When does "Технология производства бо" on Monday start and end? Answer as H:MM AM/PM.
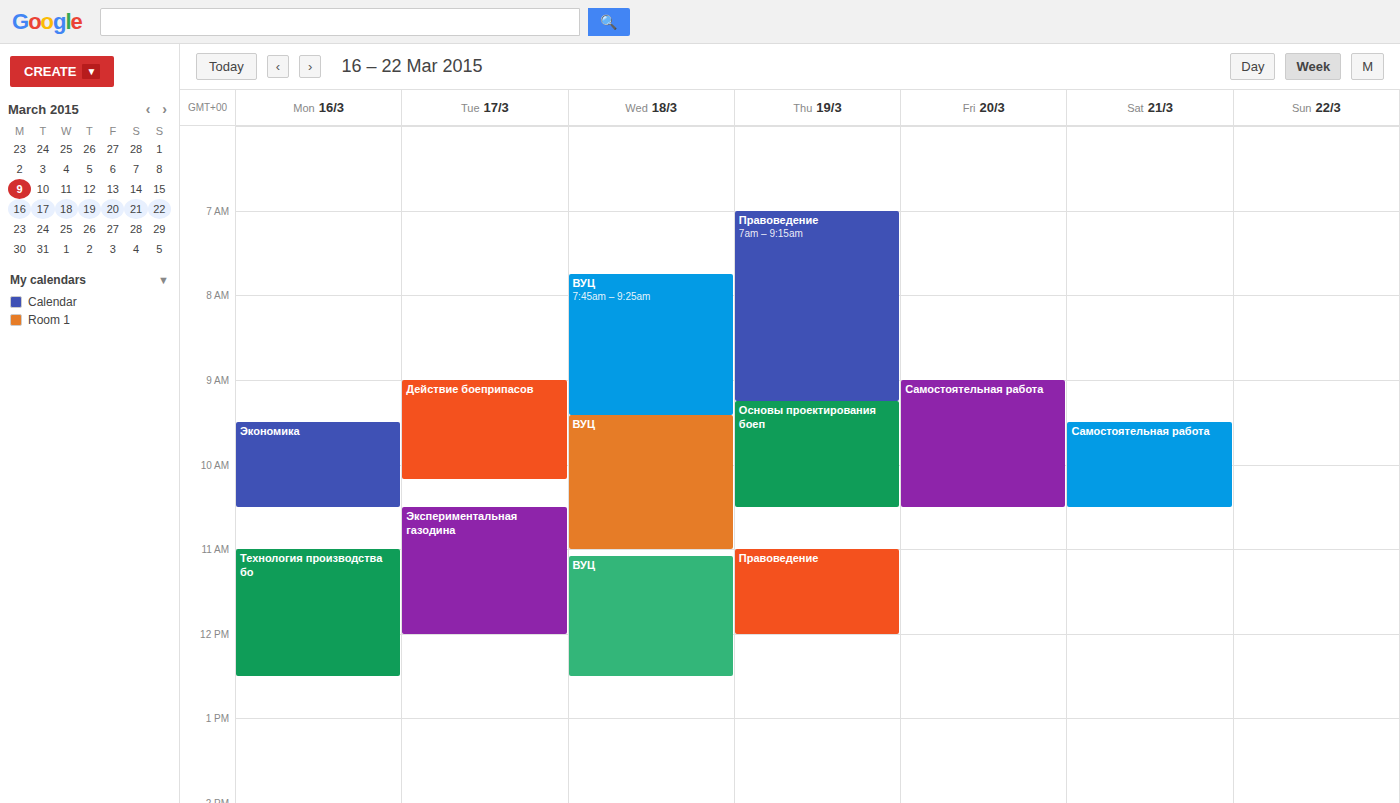
11:00 AM to 12:30 PM